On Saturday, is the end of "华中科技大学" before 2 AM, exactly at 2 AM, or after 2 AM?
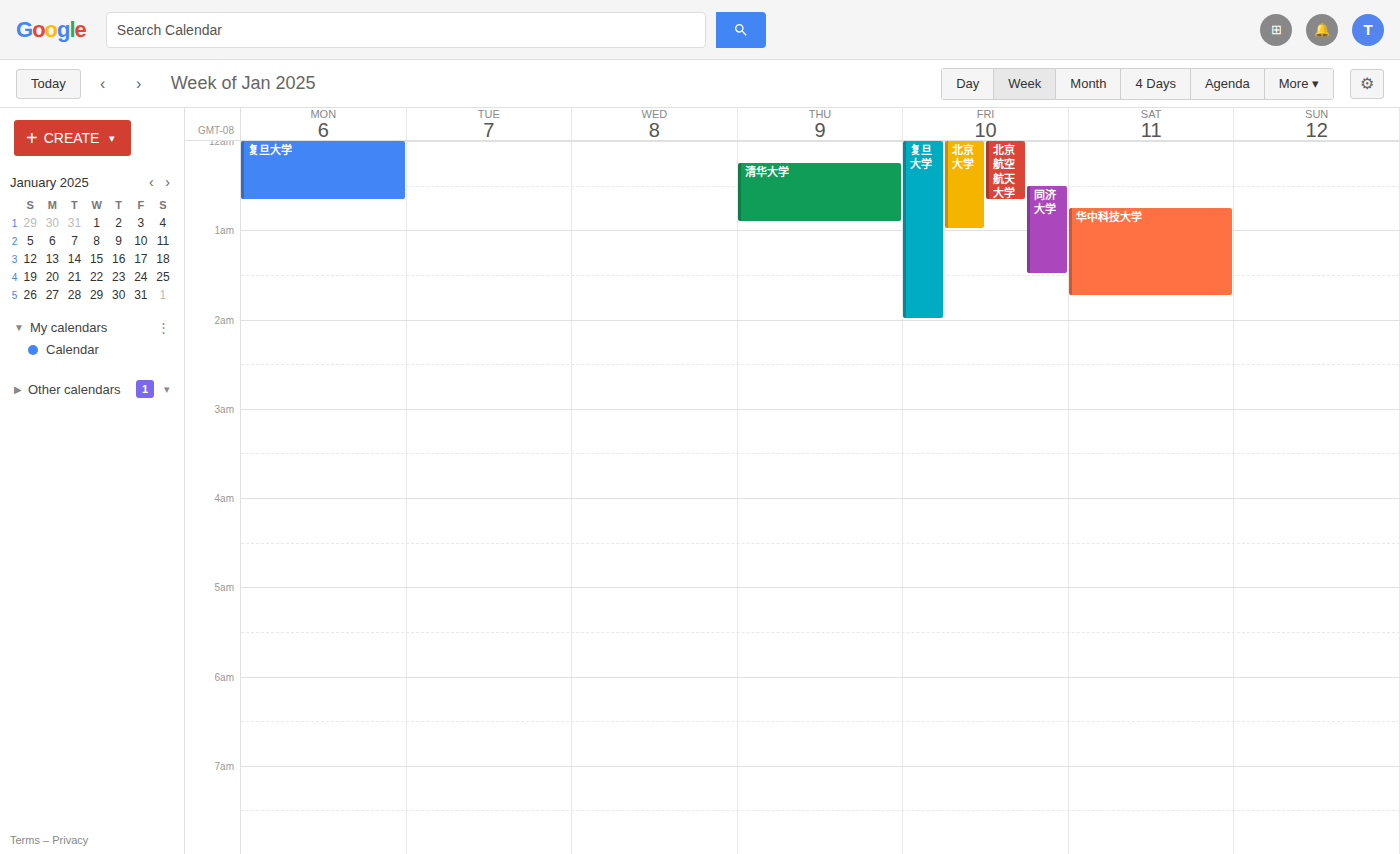
1:45 AM -- before 2 AM, 15 minutes above the 2 AM line.